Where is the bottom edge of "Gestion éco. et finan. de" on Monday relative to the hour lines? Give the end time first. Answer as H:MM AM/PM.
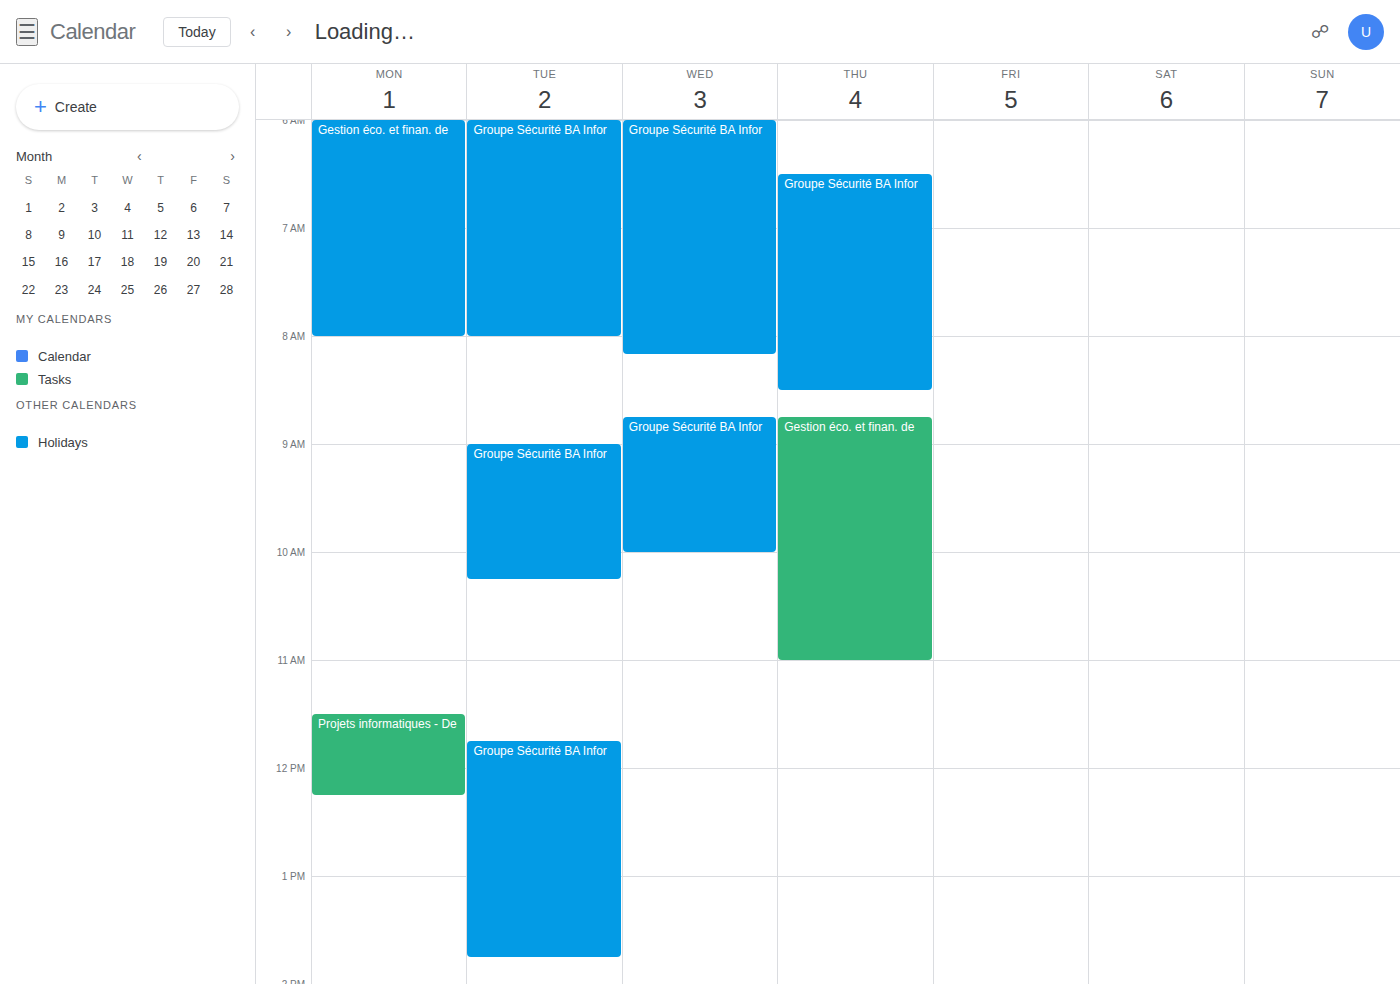
8:00 AM -- exactly on the 8 AM line.